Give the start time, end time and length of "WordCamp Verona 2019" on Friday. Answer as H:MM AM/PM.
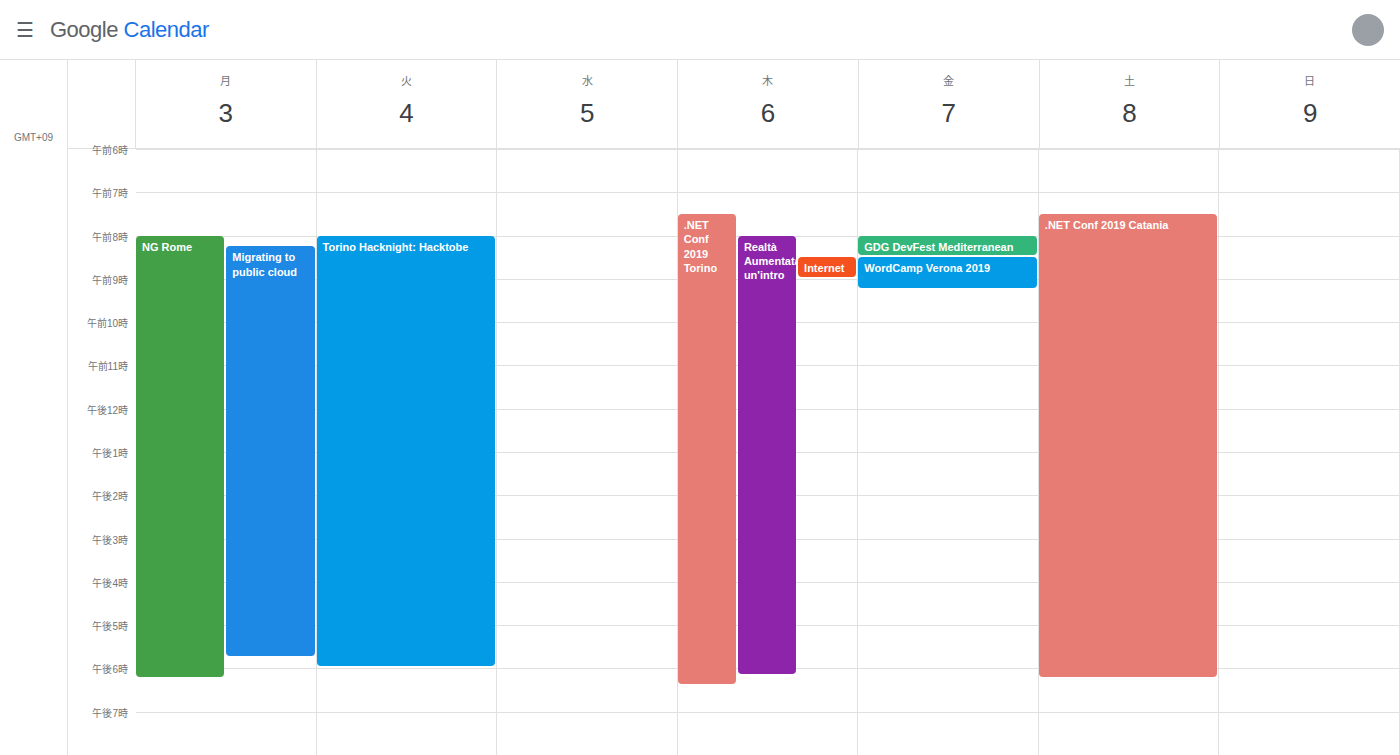
8:30 AM to 9:15 AM, 45 minutes